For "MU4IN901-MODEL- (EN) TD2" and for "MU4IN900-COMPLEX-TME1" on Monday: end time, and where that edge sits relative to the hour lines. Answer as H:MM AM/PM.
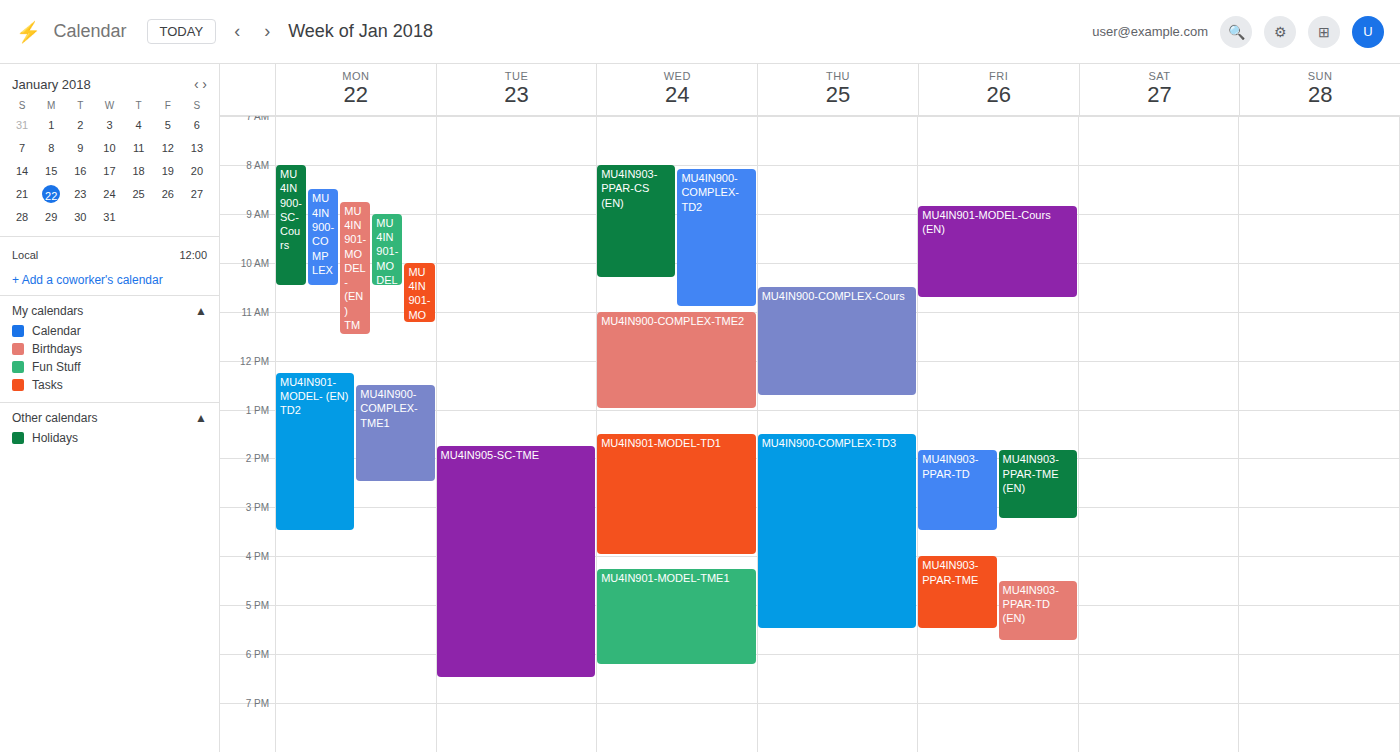
"MU4IN901-MODEL- (EN) TD2": 3:30 PM, halfway between the 3 PM and 4 PM lines. "MU4IN900-COMPLEX-TME1": 2:30 PM, halfway between the 2 PM and 3 PM lines.